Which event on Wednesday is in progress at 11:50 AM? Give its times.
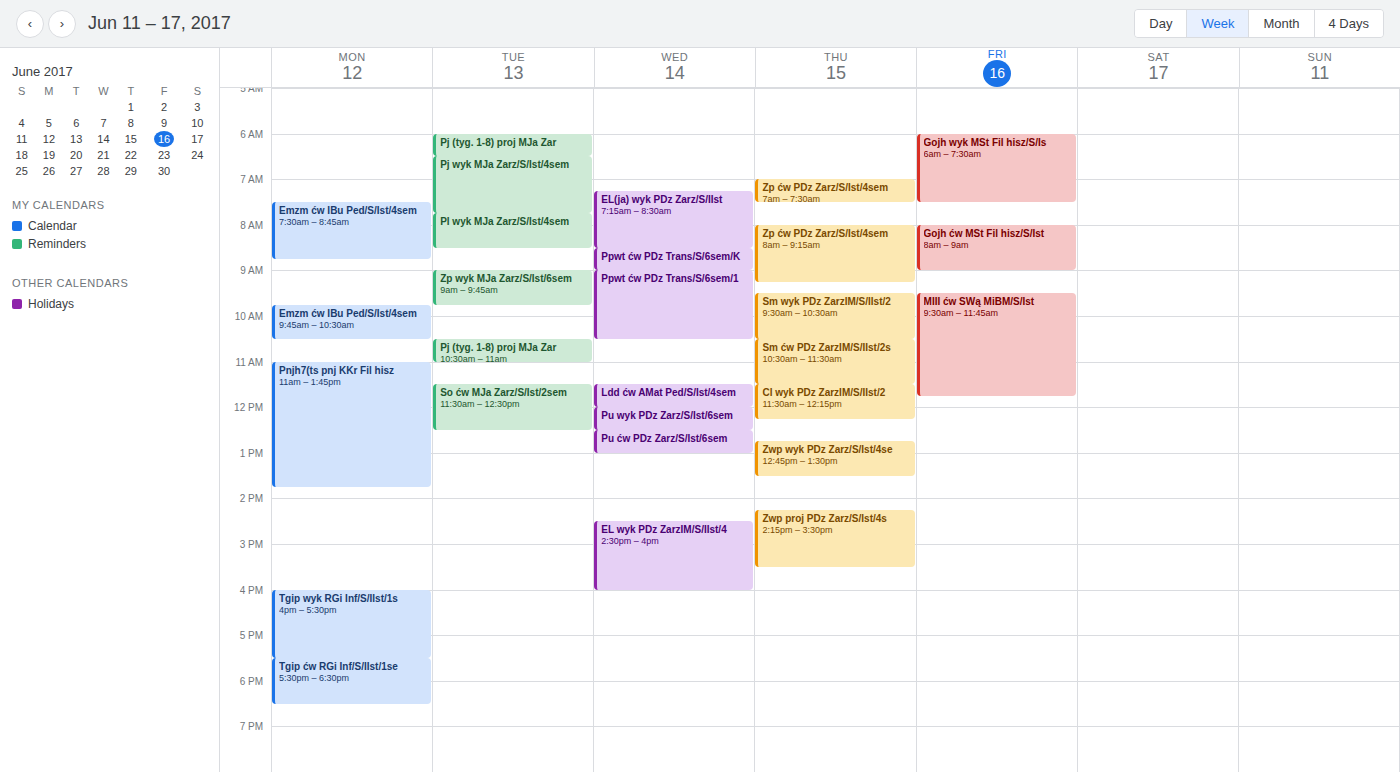
"Ldd ćw AMat Ped/S/Ist/4sem", 11:30 AM to 12:00 PM